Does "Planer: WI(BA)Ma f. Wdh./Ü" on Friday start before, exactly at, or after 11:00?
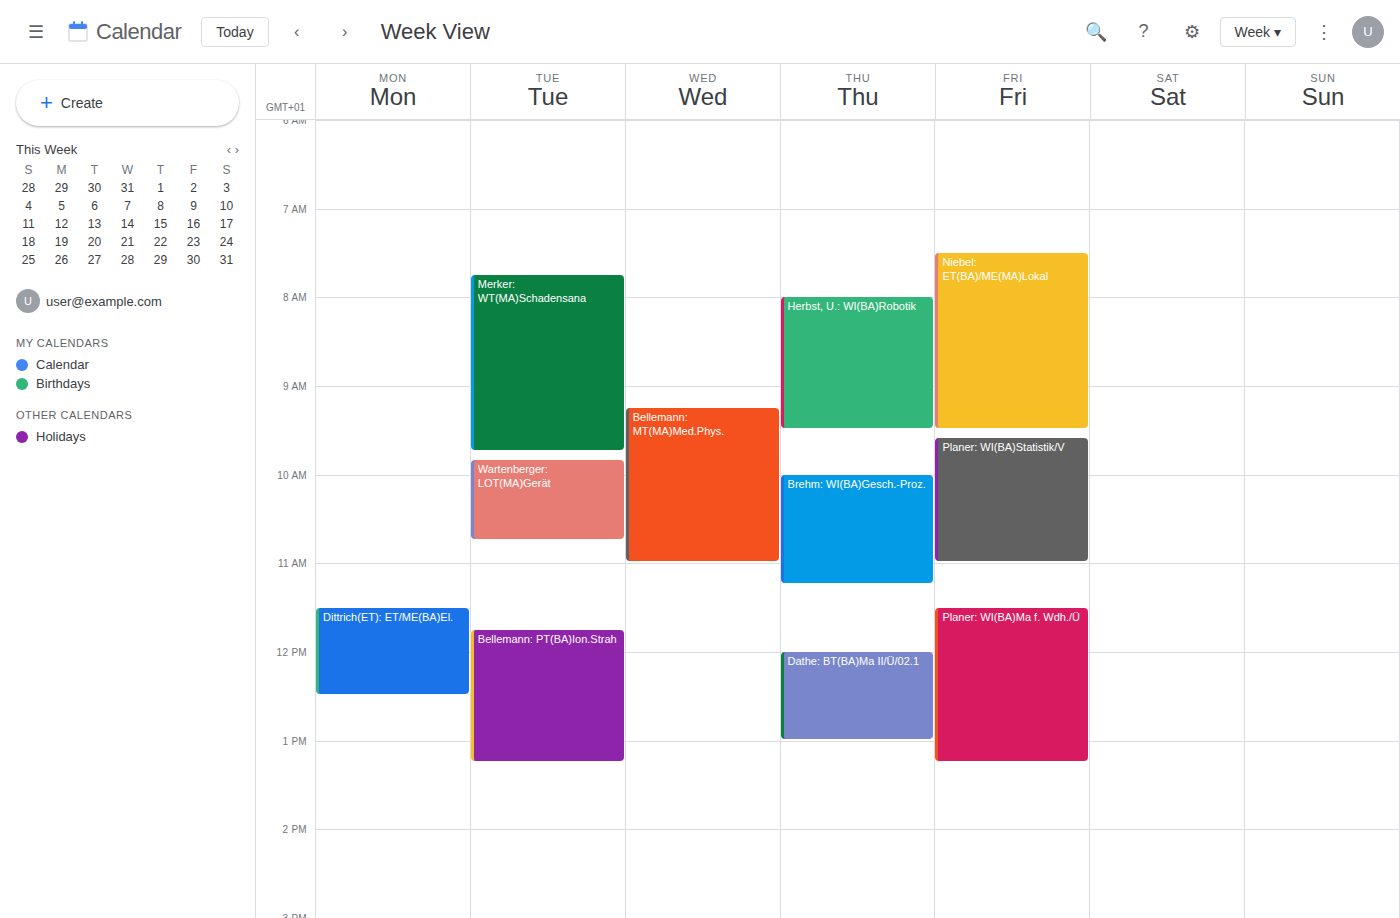
11:30 -- after 11:00, 30 minutes below the 11:00 line.